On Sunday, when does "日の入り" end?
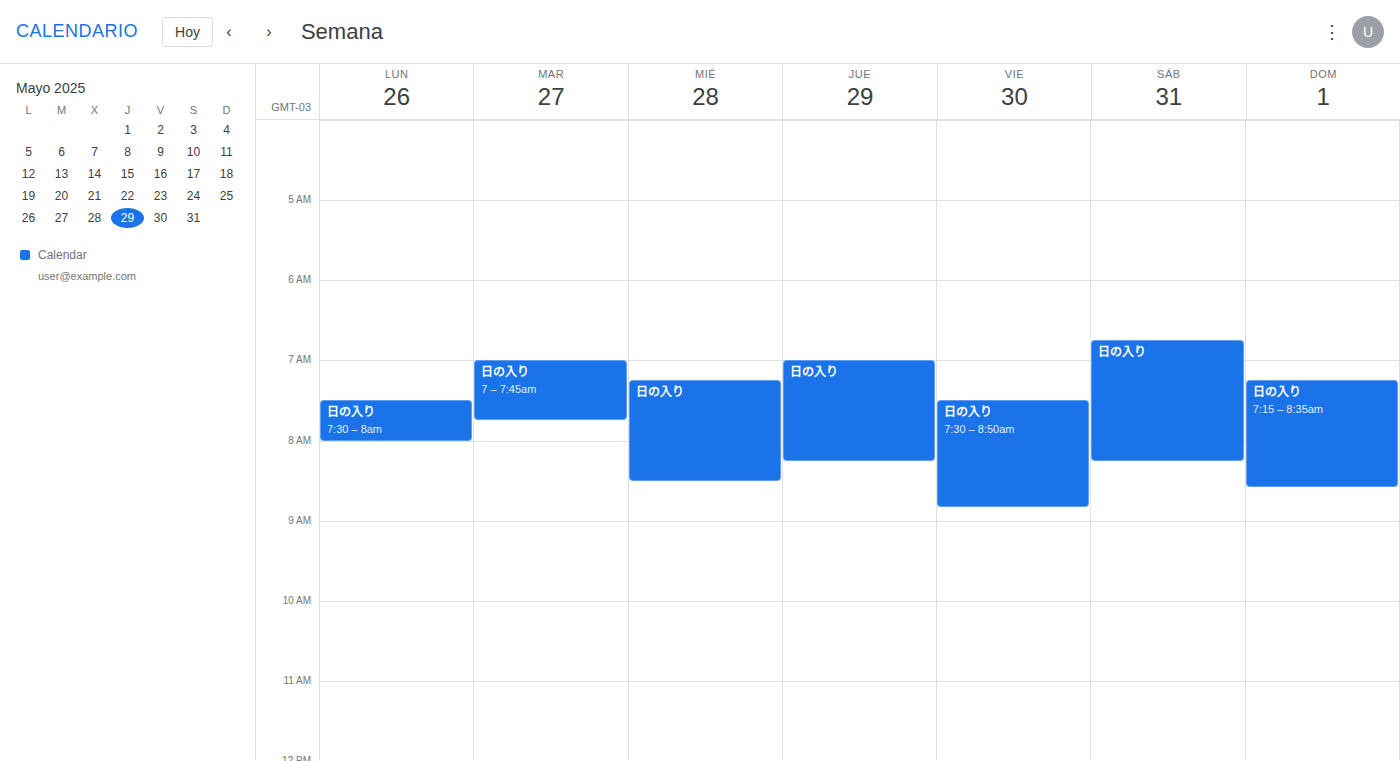
08:35